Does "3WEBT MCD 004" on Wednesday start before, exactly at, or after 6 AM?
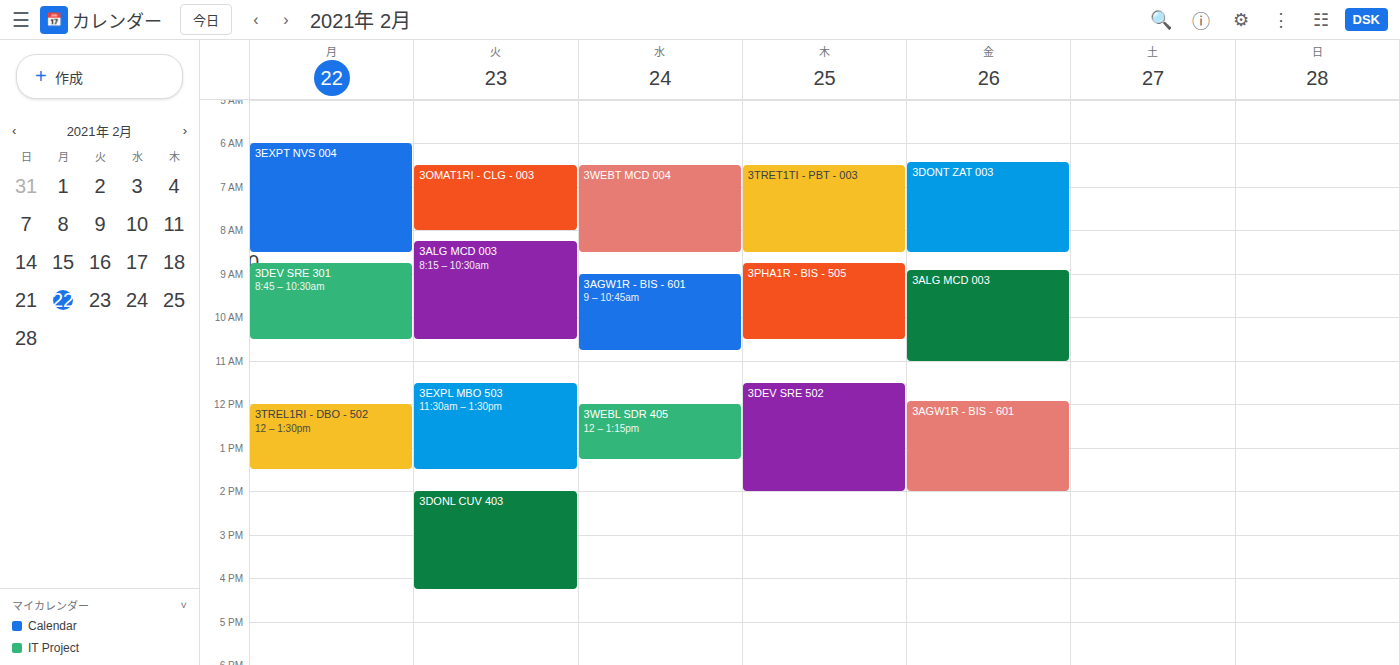
6:30 AM -- after 6 AM, 30 minutes below the 6 AM line.